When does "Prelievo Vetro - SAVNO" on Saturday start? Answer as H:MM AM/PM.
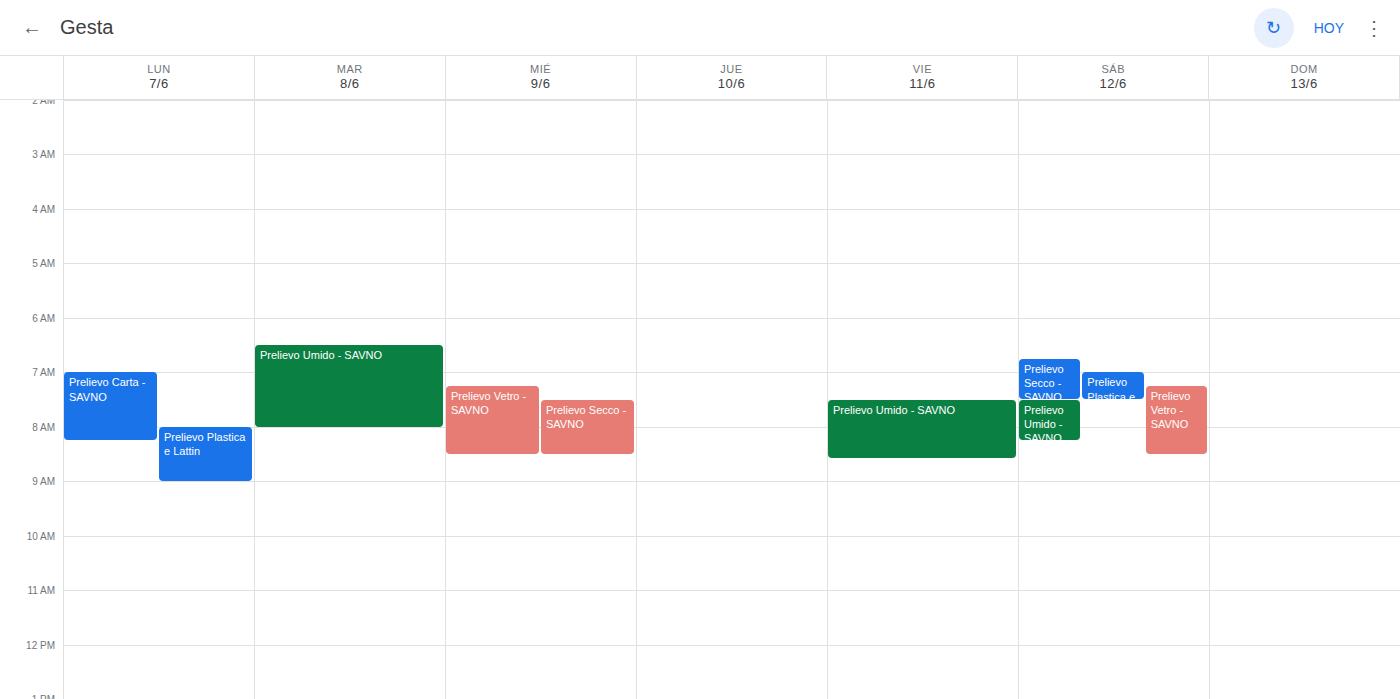
7:15 AM